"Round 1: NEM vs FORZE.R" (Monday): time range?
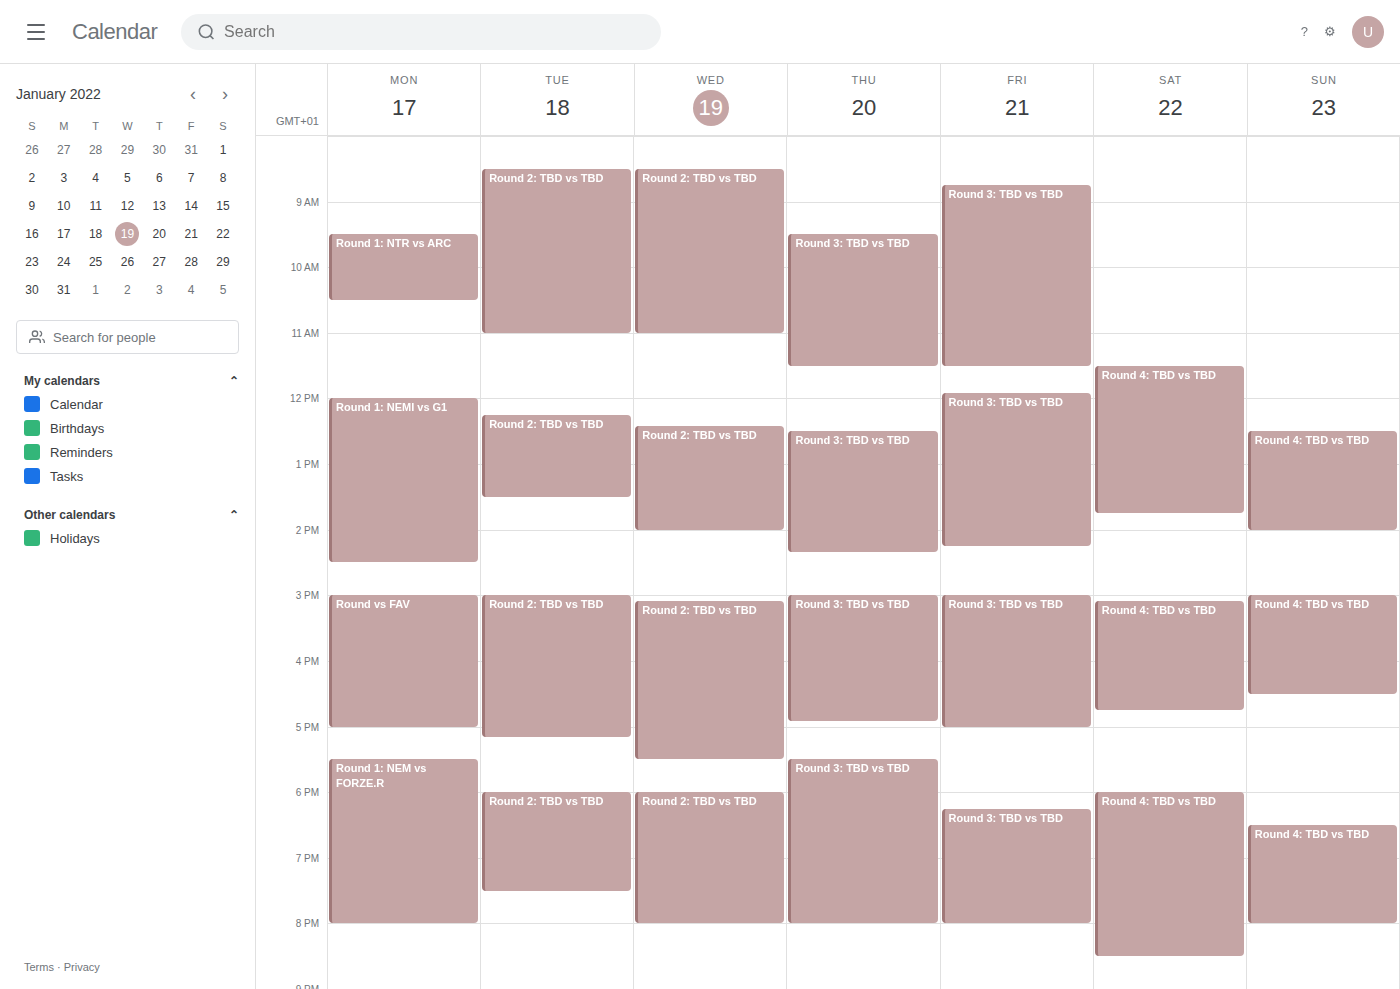
5:30 PM to 8:00 PM